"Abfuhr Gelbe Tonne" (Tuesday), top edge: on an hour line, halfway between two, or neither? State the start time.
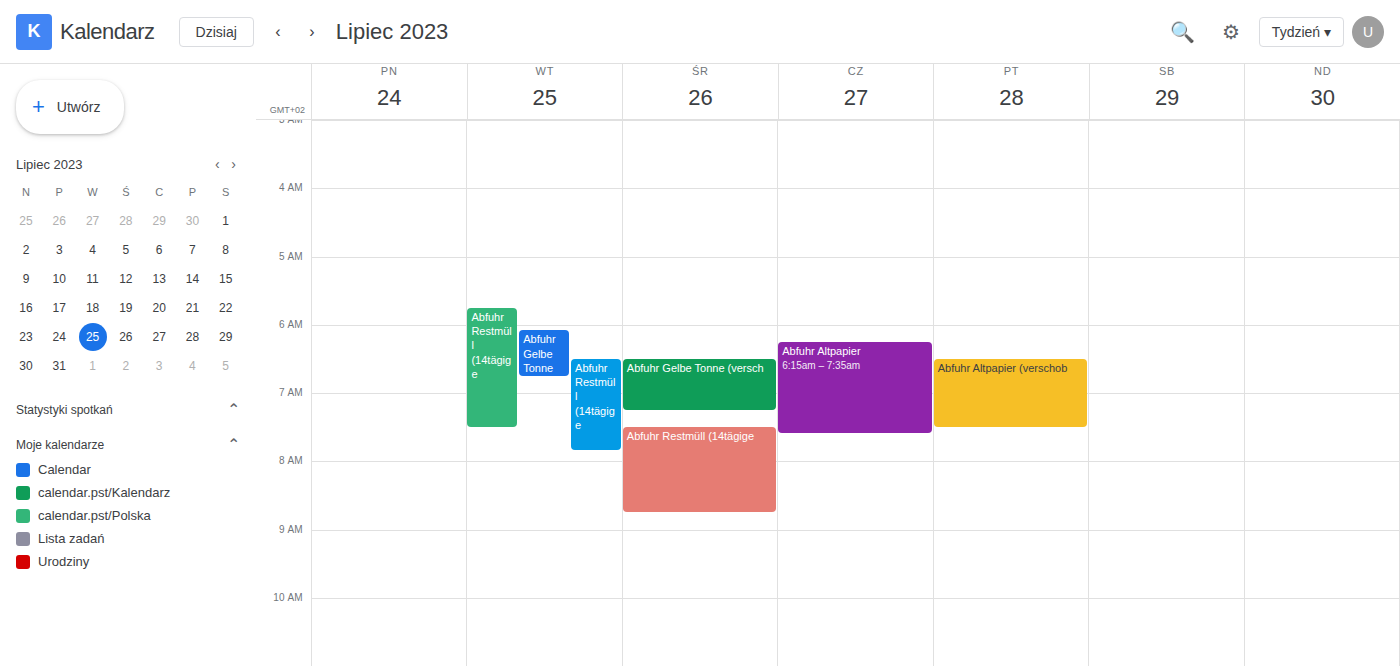
6:05 AM -- neither: 5 minutes below the 6 AM line and 55 minutes above the 7 AM line.